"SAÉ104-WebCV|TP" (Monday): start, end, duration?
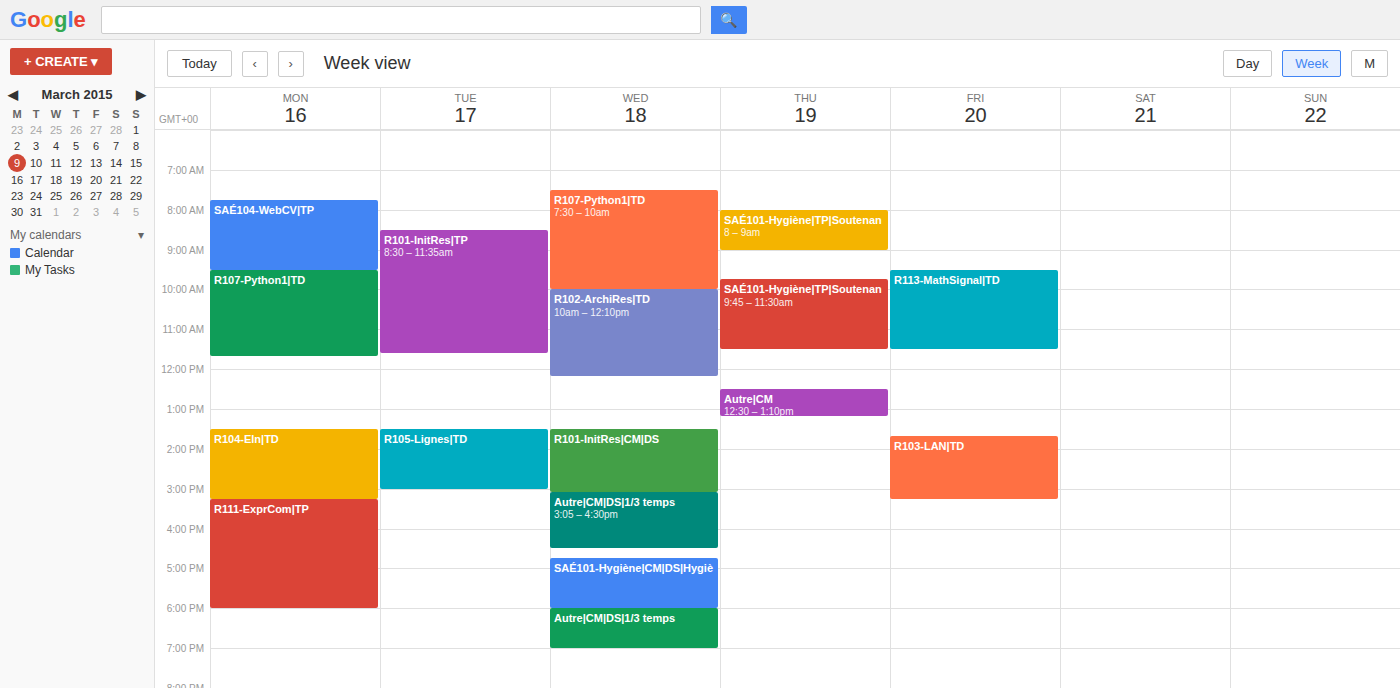
7:45 AM to 9:30 AM, 1 hour 45 minutes